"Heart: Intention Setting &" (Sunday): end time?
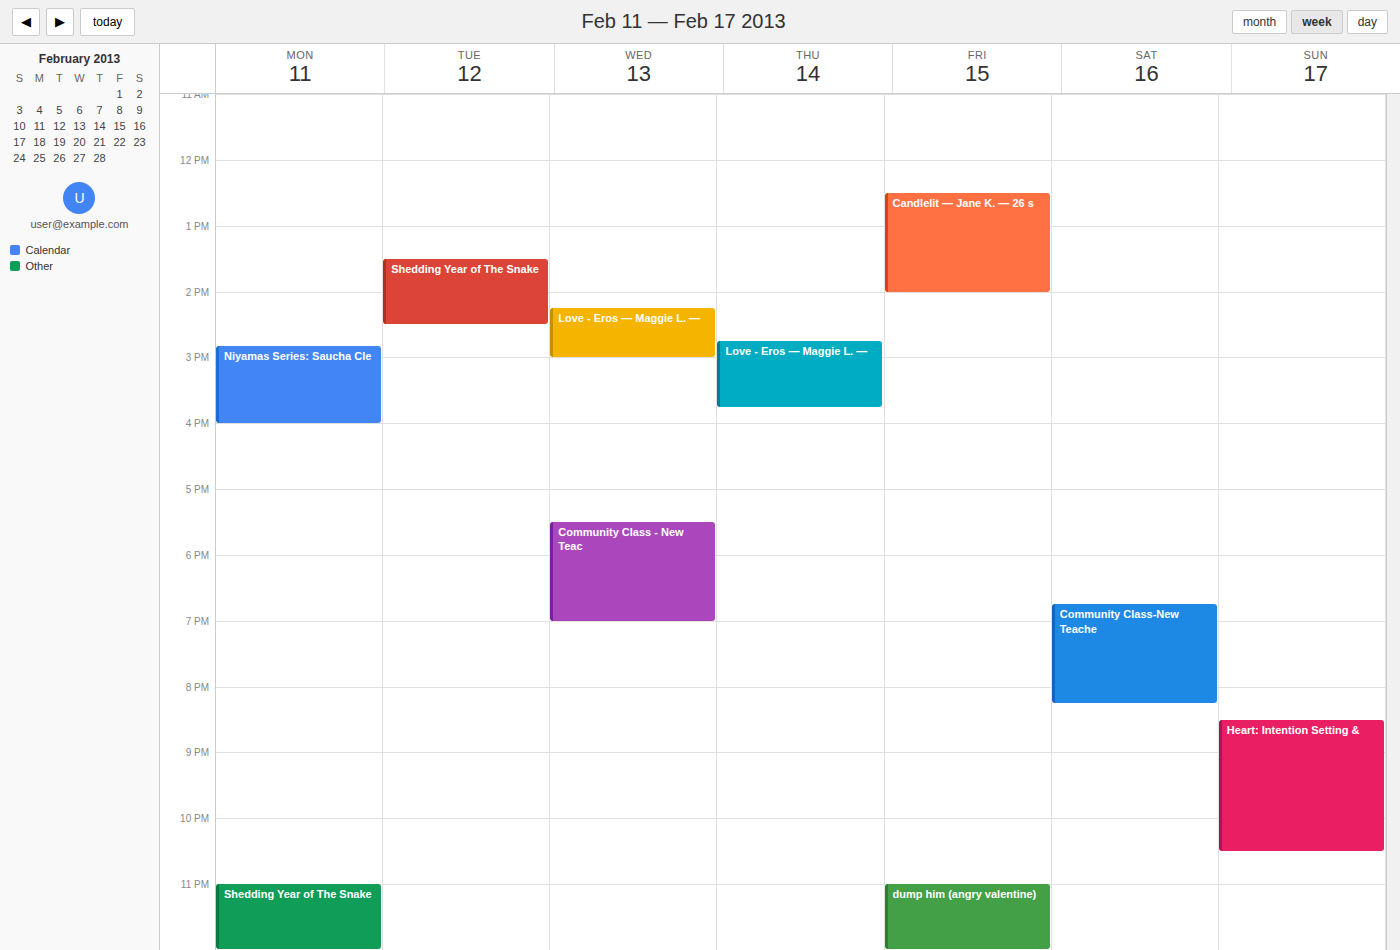
10:30 PM